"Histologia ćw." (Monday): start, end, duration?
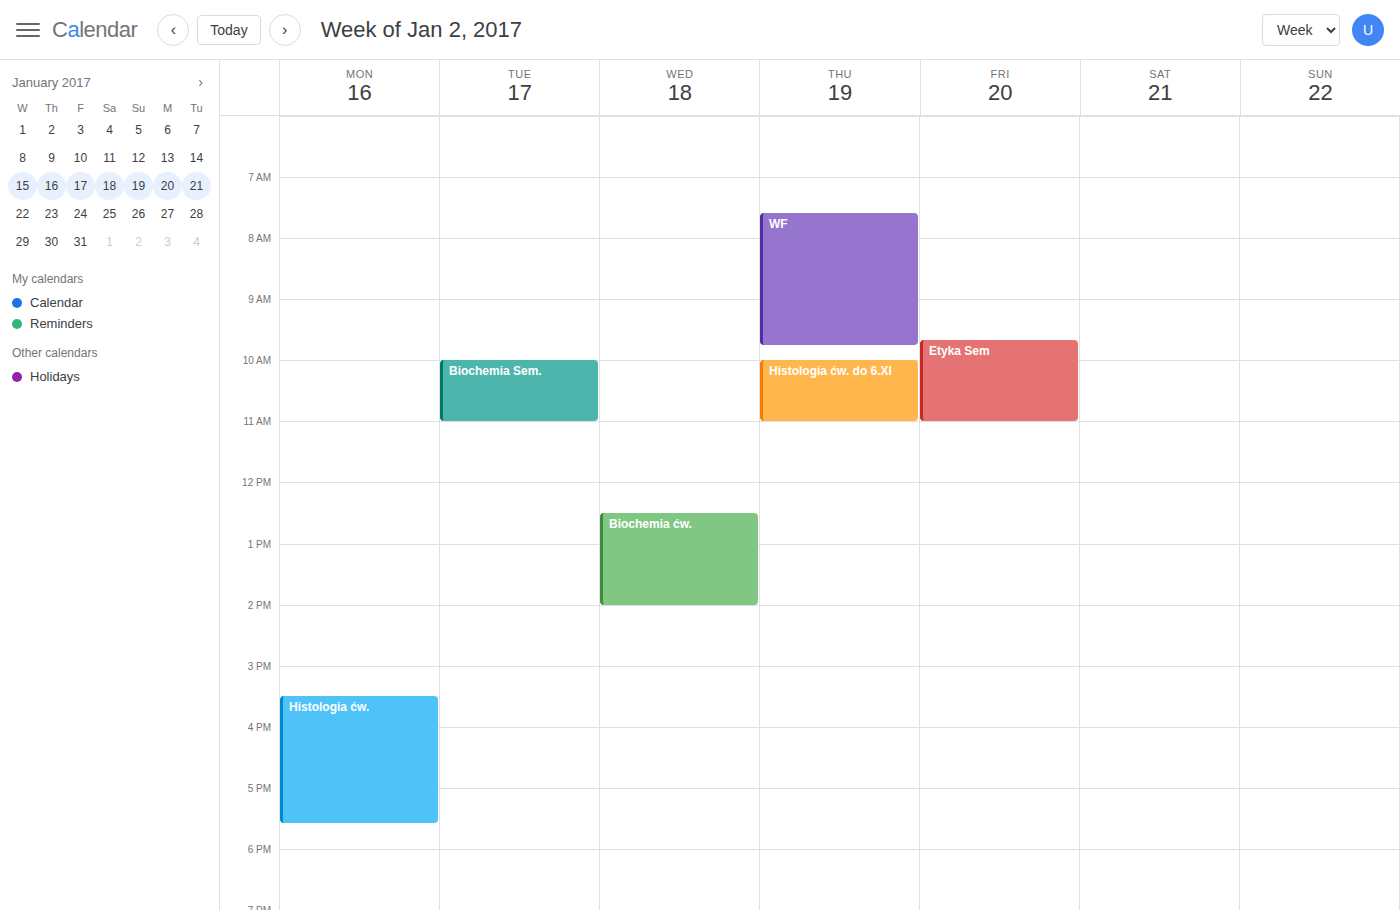
3:30 PM to 5:35 PM, 2 hours 5 minutes